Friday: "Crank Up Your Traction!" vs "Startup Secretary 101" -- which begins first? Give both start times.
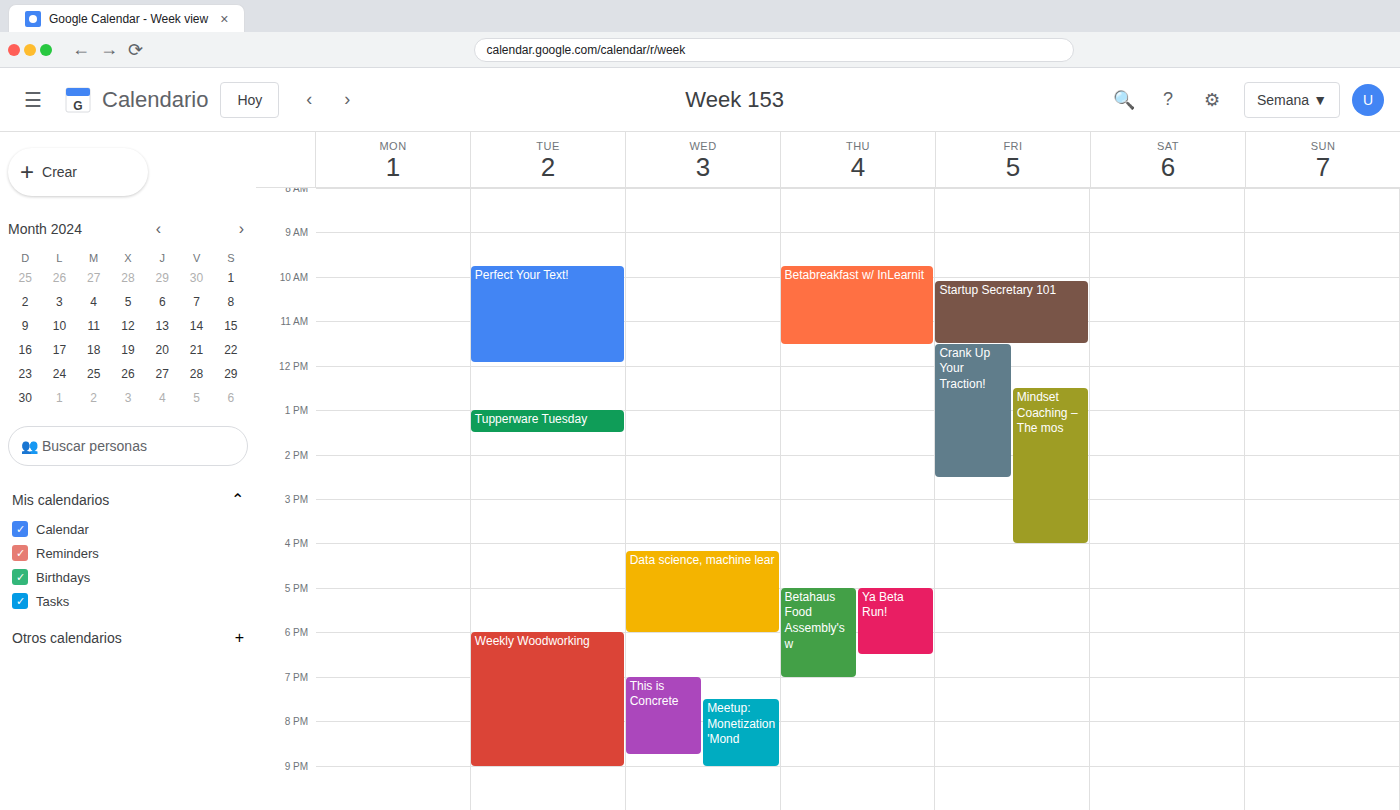
"Startup Secretary 101" 10:05 AM; "Crank Up Your Traction!" 11:30 AM.